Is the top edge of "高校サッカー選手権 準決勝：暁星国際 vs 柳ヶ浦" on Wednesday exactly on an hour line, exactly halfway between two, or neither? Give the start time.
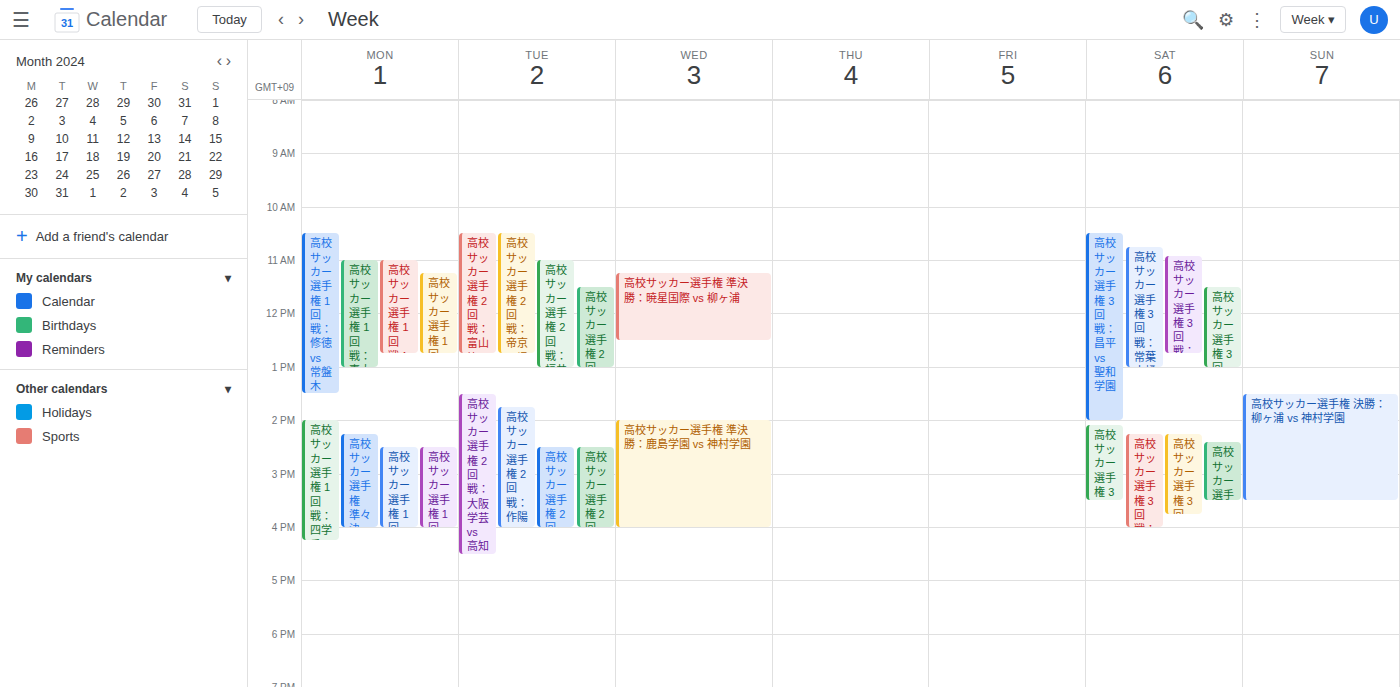
11:15 -- neither: a quarter of the way from the 11:00 line to the 12:00 line.